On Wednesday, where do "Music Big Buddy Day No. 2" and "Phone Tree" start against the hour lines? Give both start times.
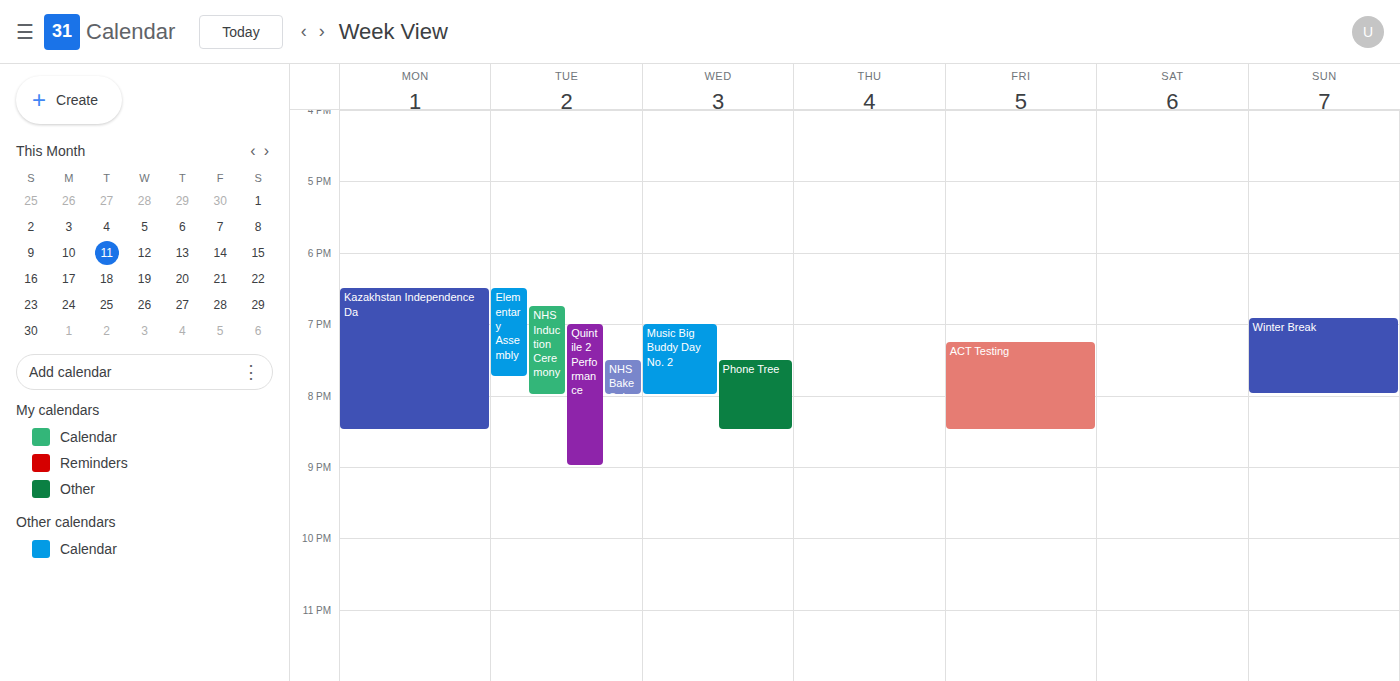
"Music Big Buddy Day No. 2": 7:00 PM, exactly on the 7 PM line. "Phone Tree": 7:30 PM, halfway between the 7 PM and 8 PM lines.